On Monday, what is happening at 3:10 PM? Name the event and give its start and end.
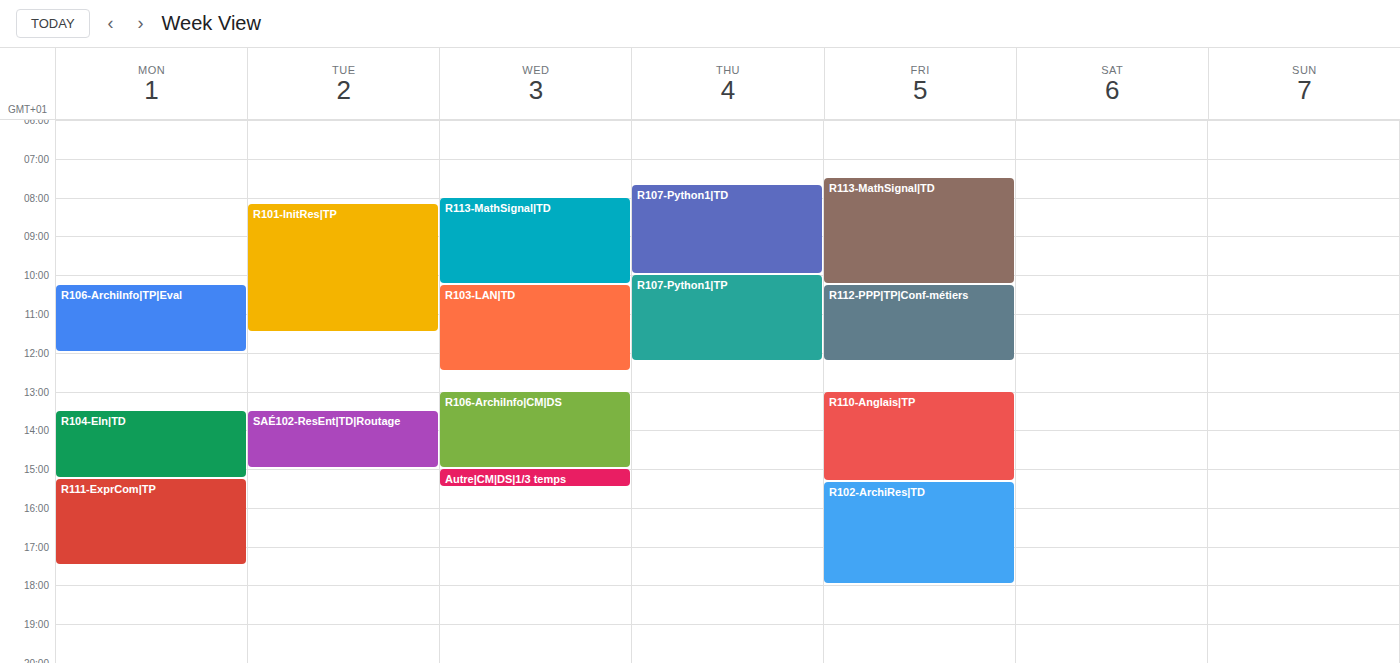
"R104-Eln|TD", 1:30 PM to 3:15 PM